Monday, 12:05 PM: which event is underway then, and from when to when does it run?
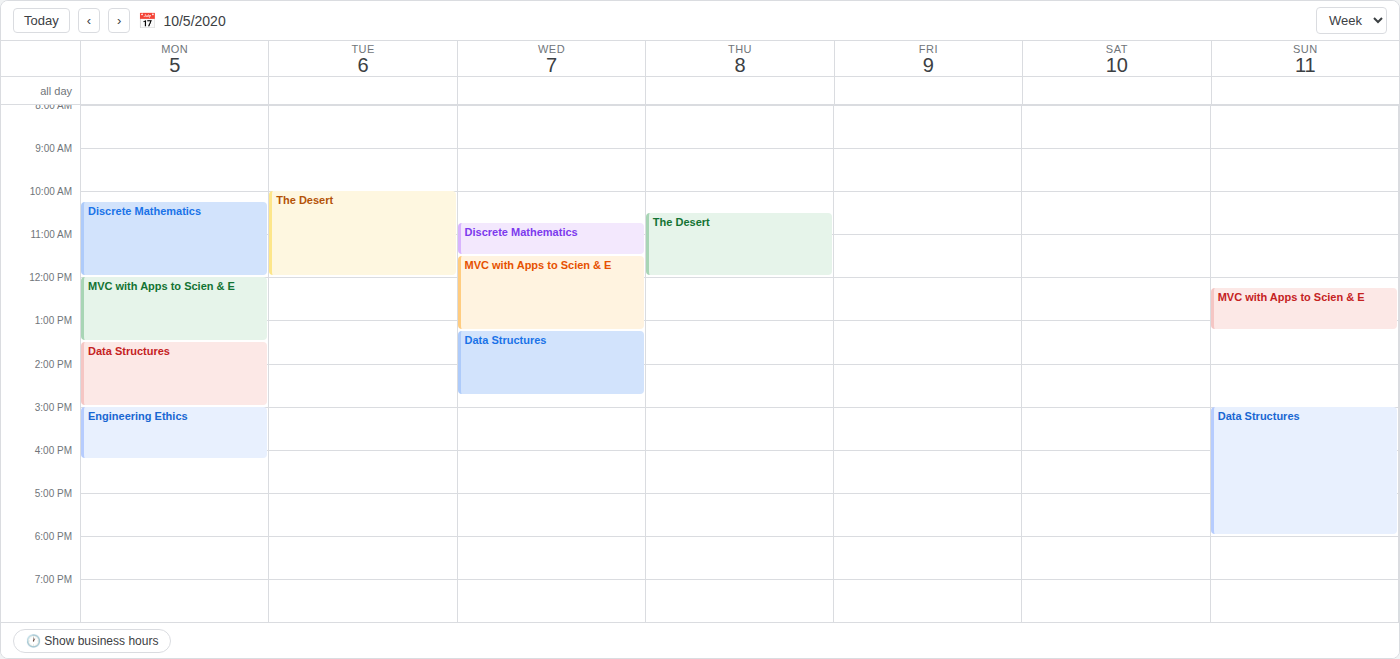
"MVC with Apps to Scien & E", 12:00 PM to 1:30 PM